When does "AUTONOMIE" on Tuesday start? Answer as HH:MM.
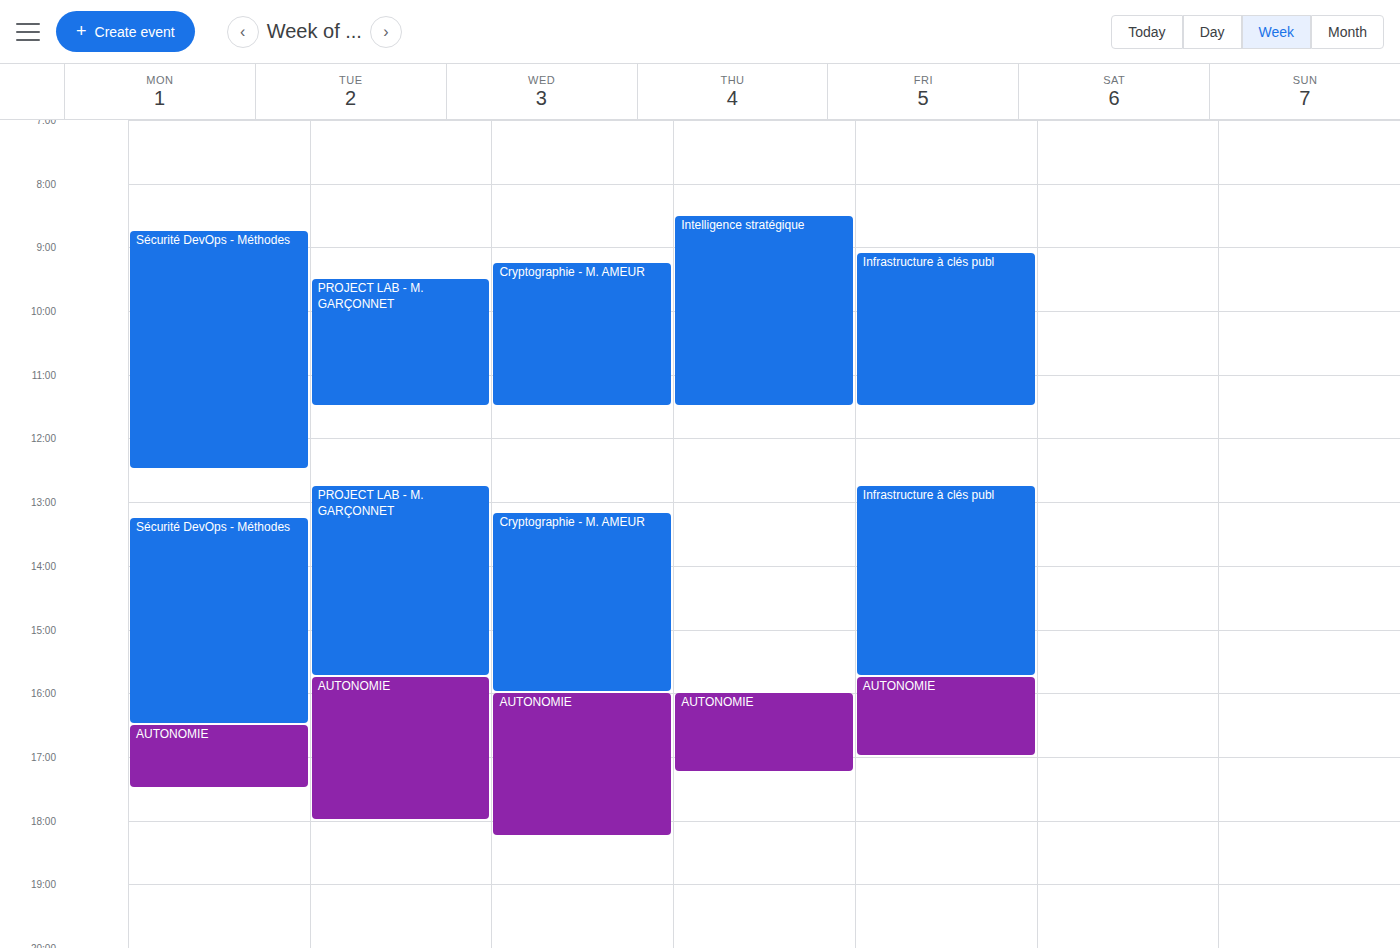
15:45